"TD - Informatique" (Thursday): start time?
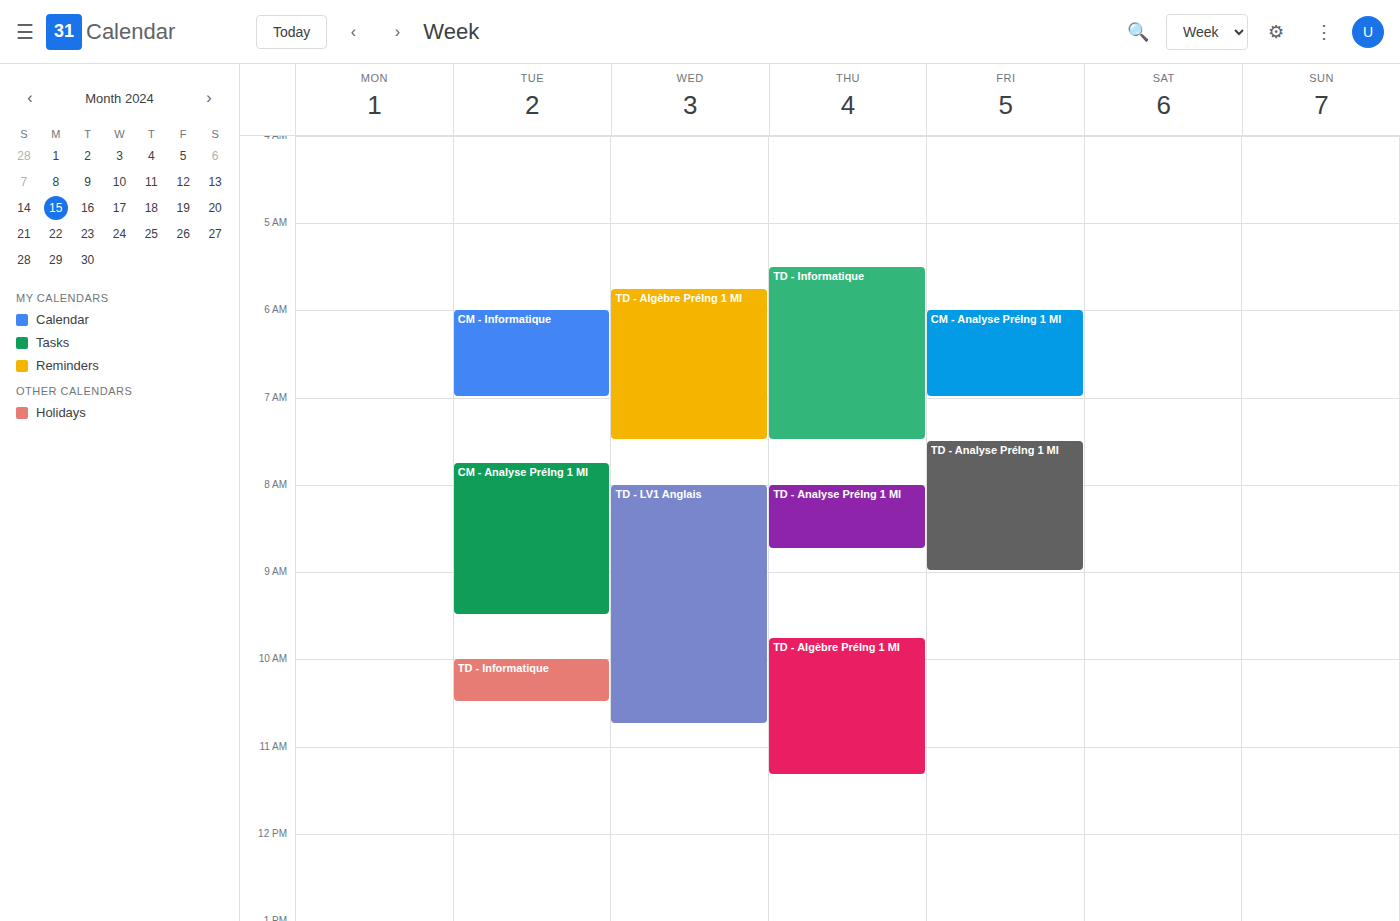
5:30 AM